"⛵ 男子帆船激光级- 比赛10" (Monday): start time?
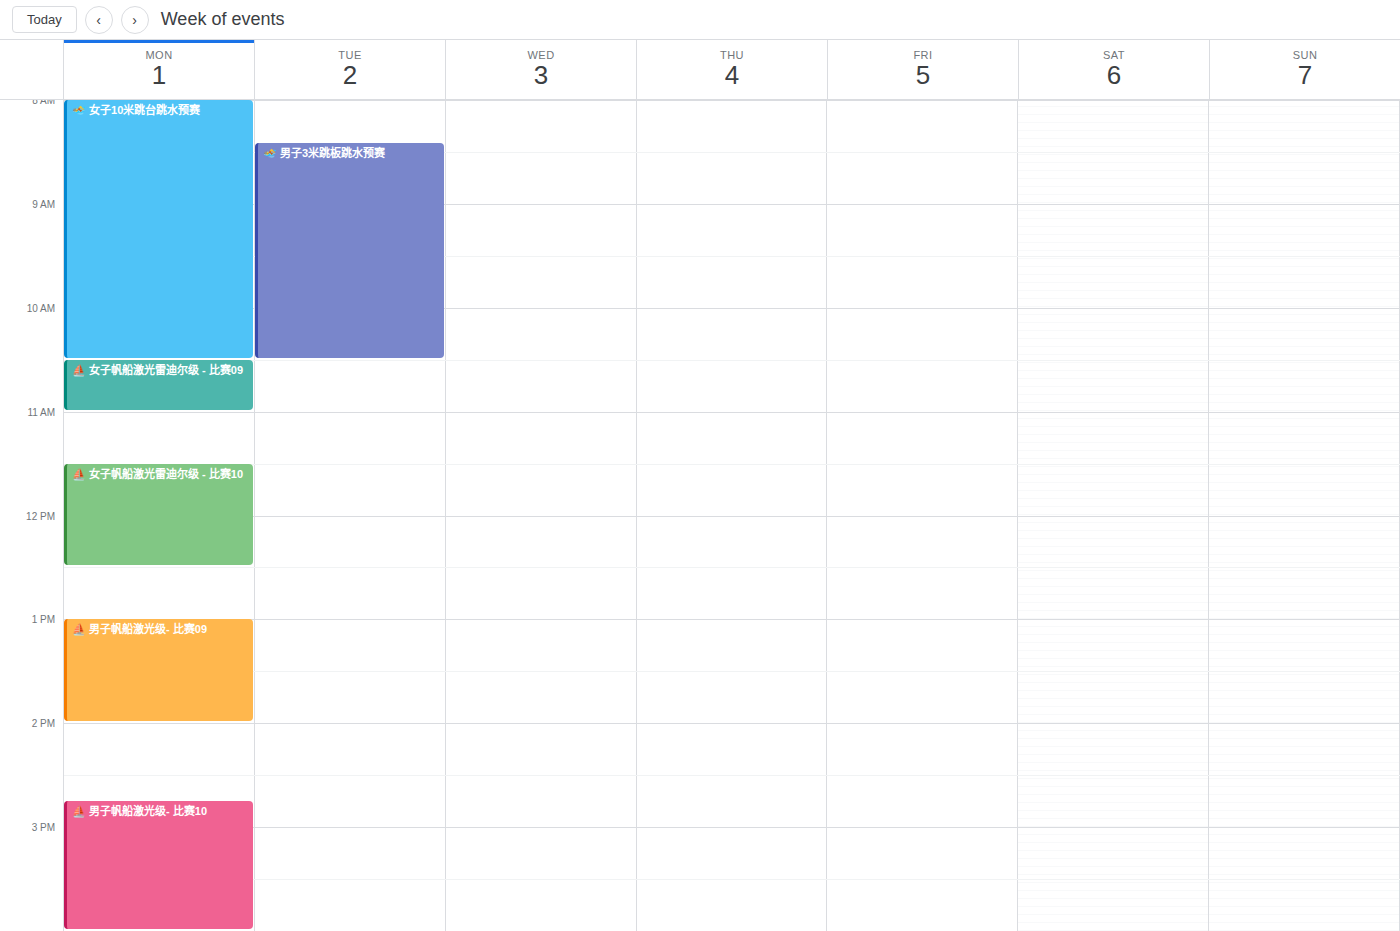
2:45 PM